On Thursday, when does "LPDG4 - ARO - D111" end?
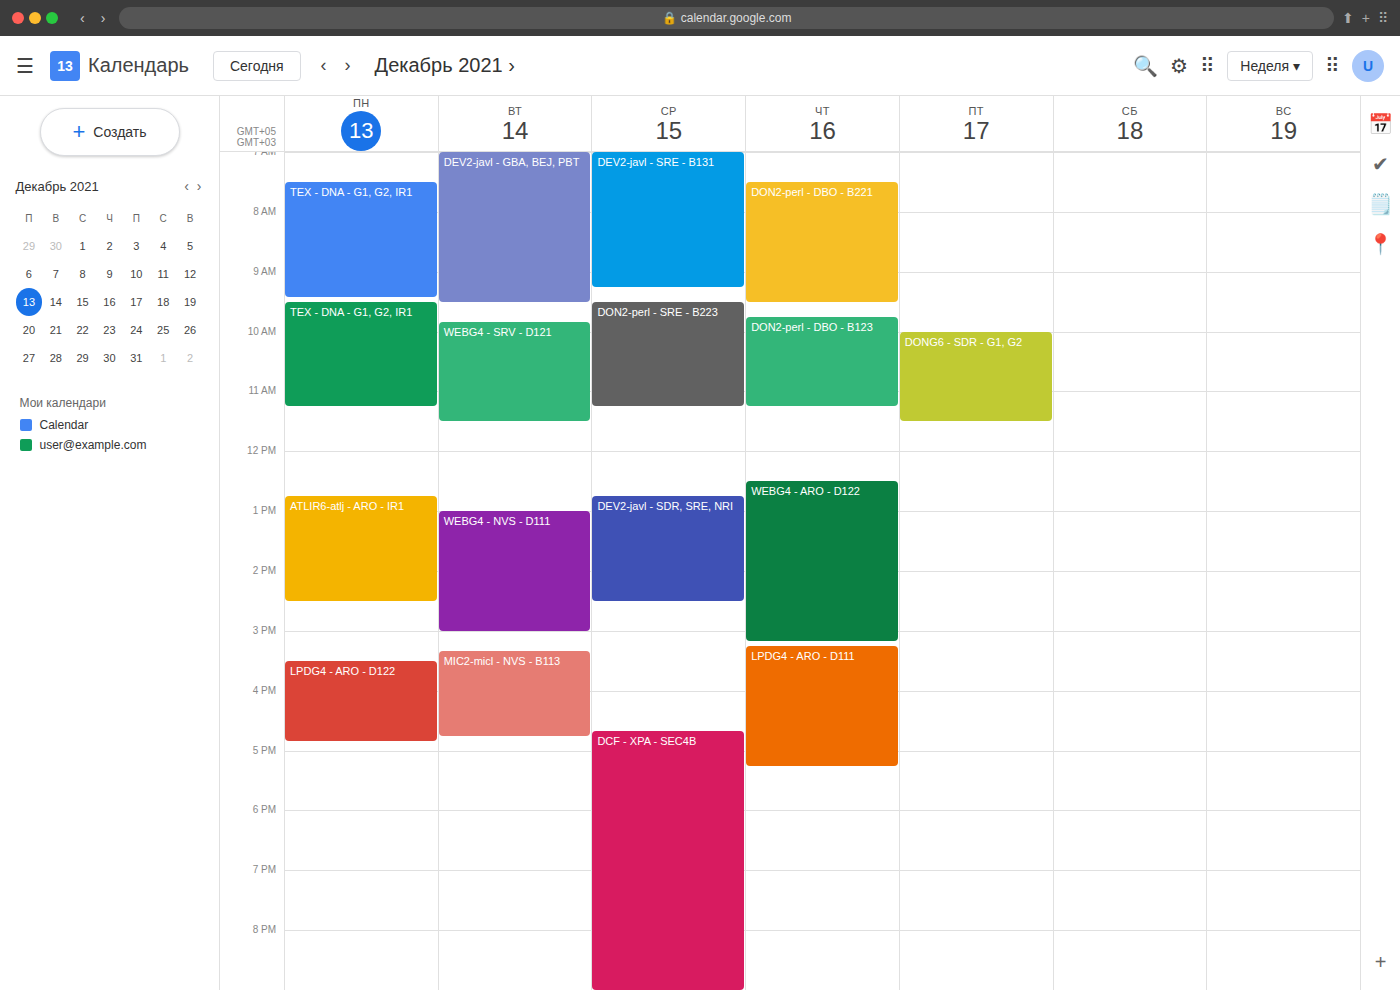
5:15 PM